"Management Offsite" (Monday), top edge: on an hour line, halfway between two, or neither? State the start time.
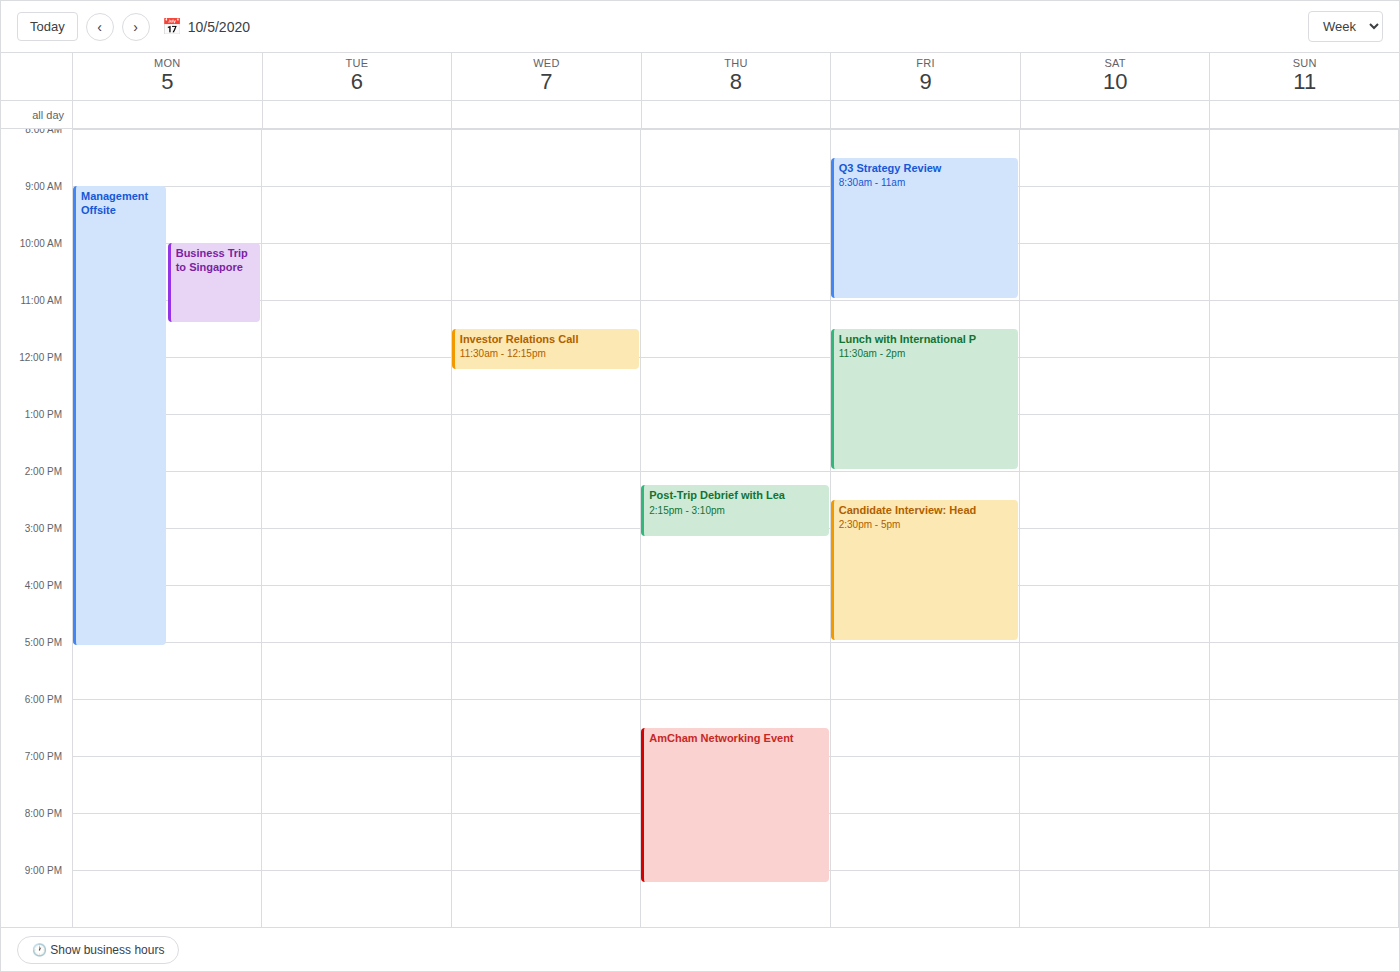
09:00 -- exactly on the 09:00 line.